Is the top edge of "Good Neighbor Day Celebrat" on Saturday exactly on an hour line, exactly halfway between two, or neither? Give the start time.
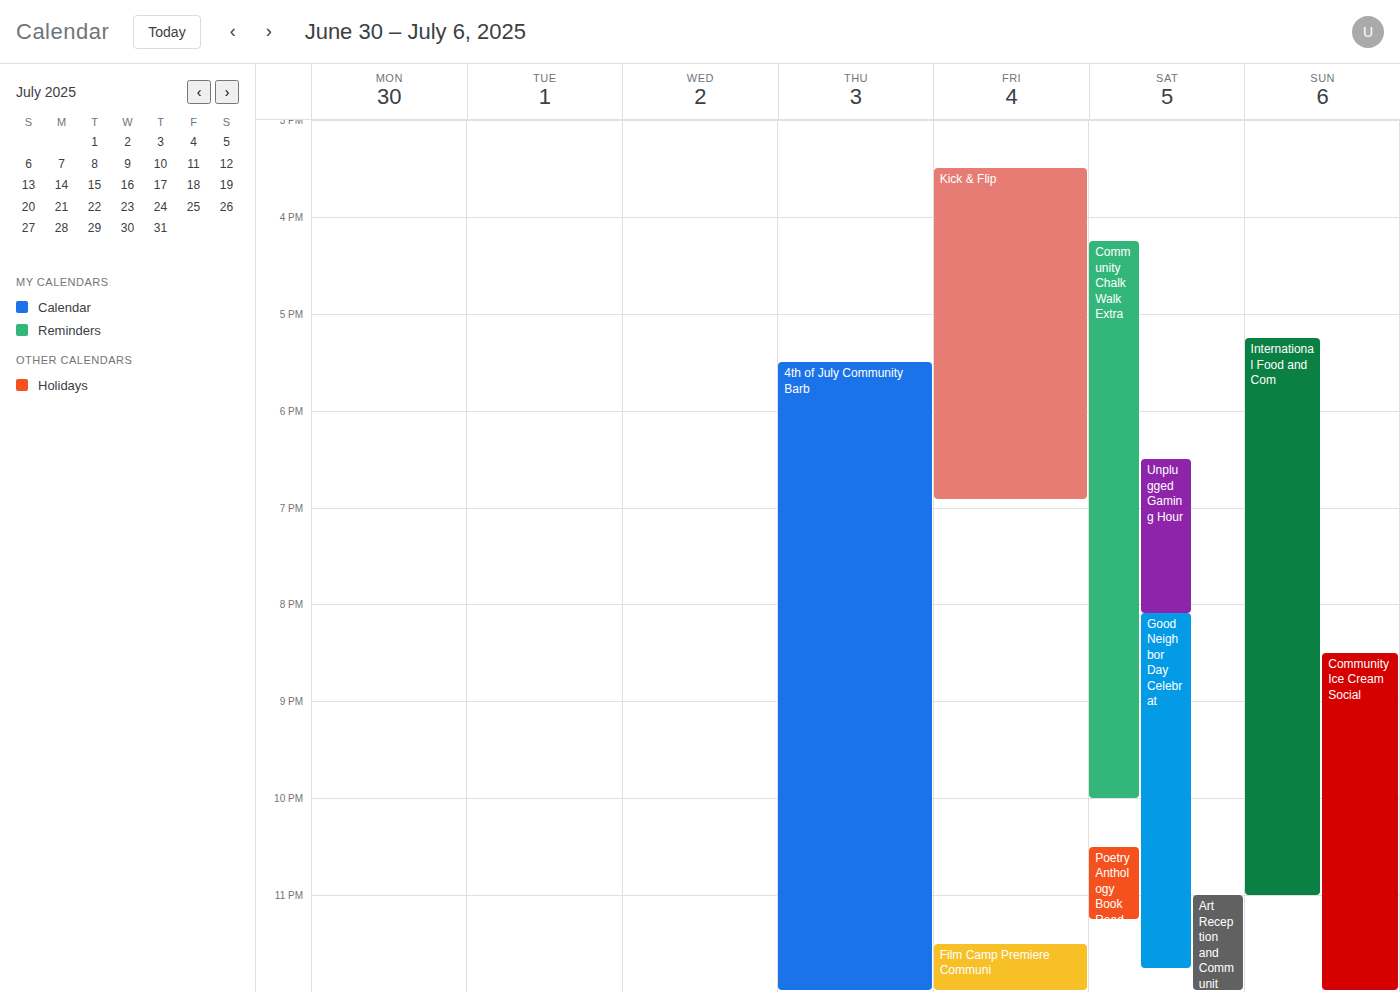
8:05 PM -- neither: 5 minutes below the 8 PM line and 55 minutes above the 9 PM line.